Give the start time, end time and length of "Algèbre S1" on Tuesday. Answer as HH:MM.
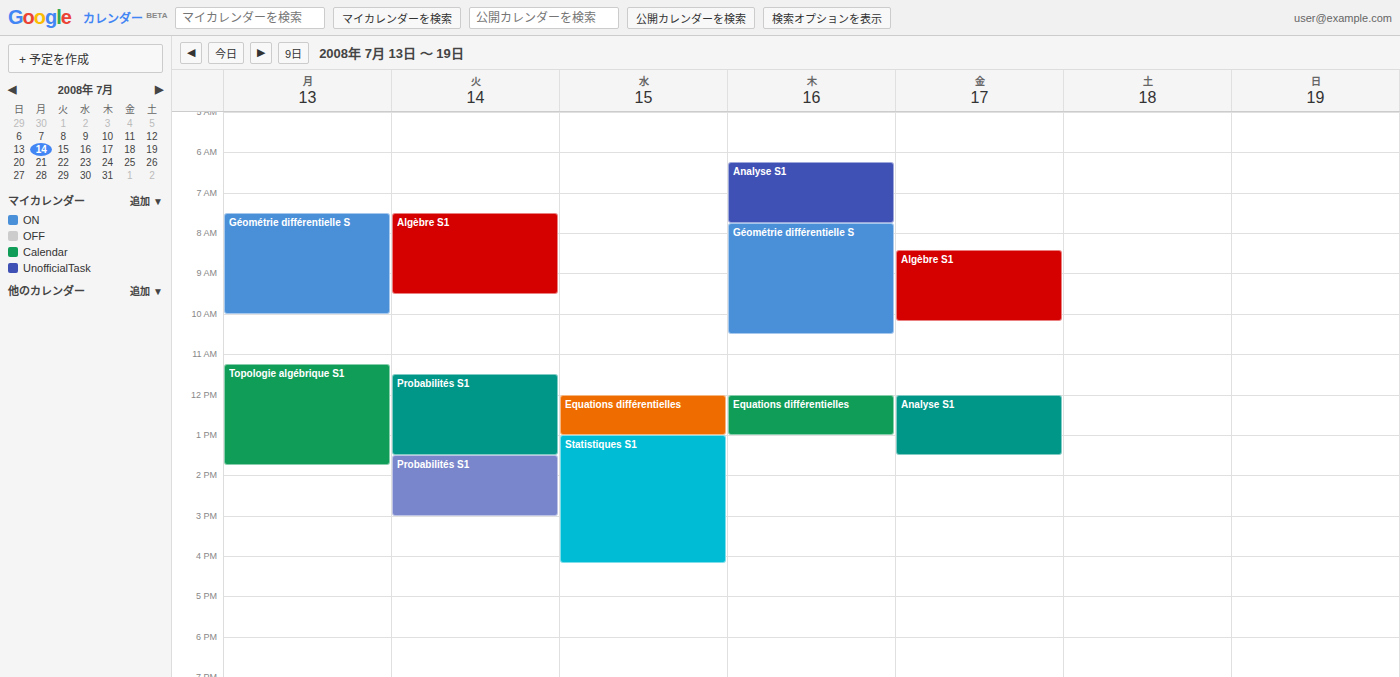
07:30 to 09:30, 2 hours